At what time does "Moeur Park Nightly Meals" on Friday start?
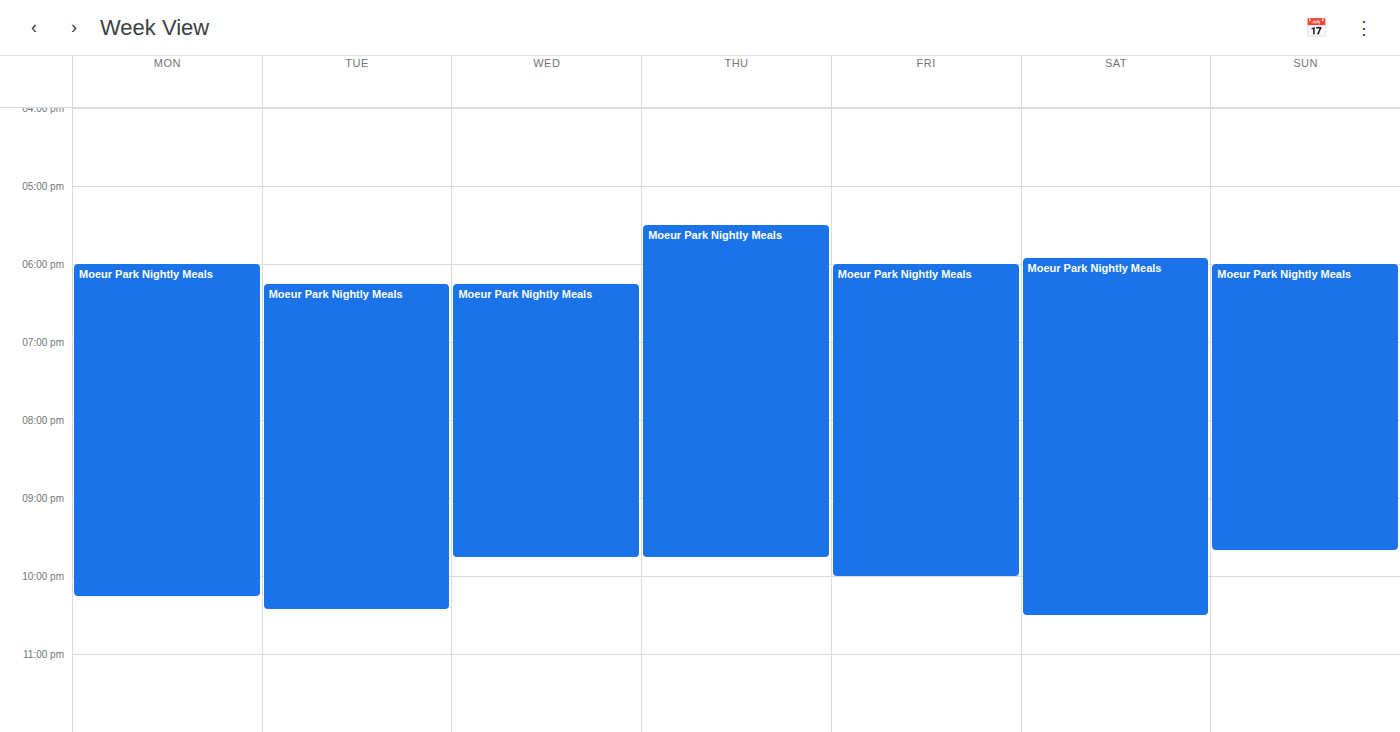
6:00 PM